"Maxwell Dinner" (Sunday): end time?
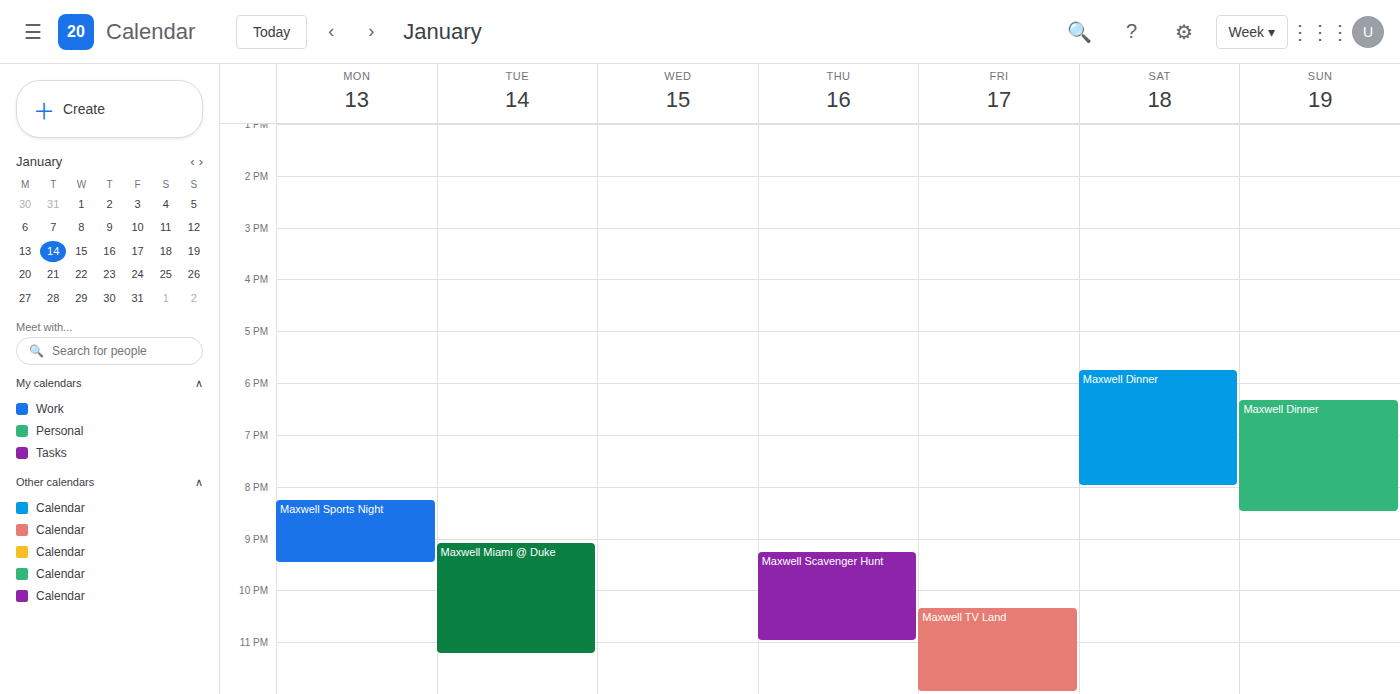
8:30 PM